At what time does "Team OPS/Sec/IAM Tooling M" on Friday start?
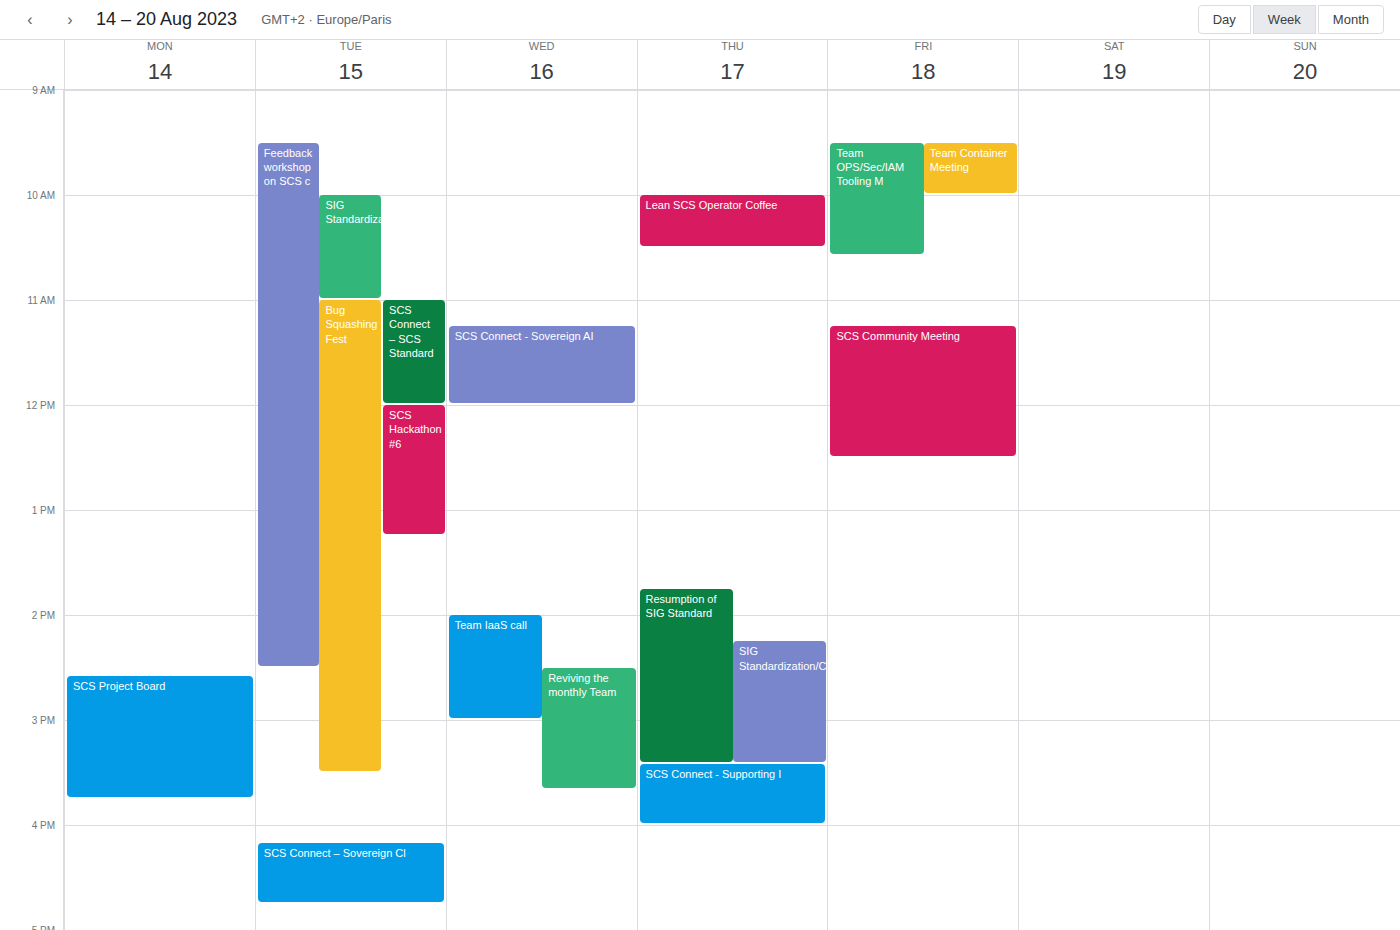
9:30 AM